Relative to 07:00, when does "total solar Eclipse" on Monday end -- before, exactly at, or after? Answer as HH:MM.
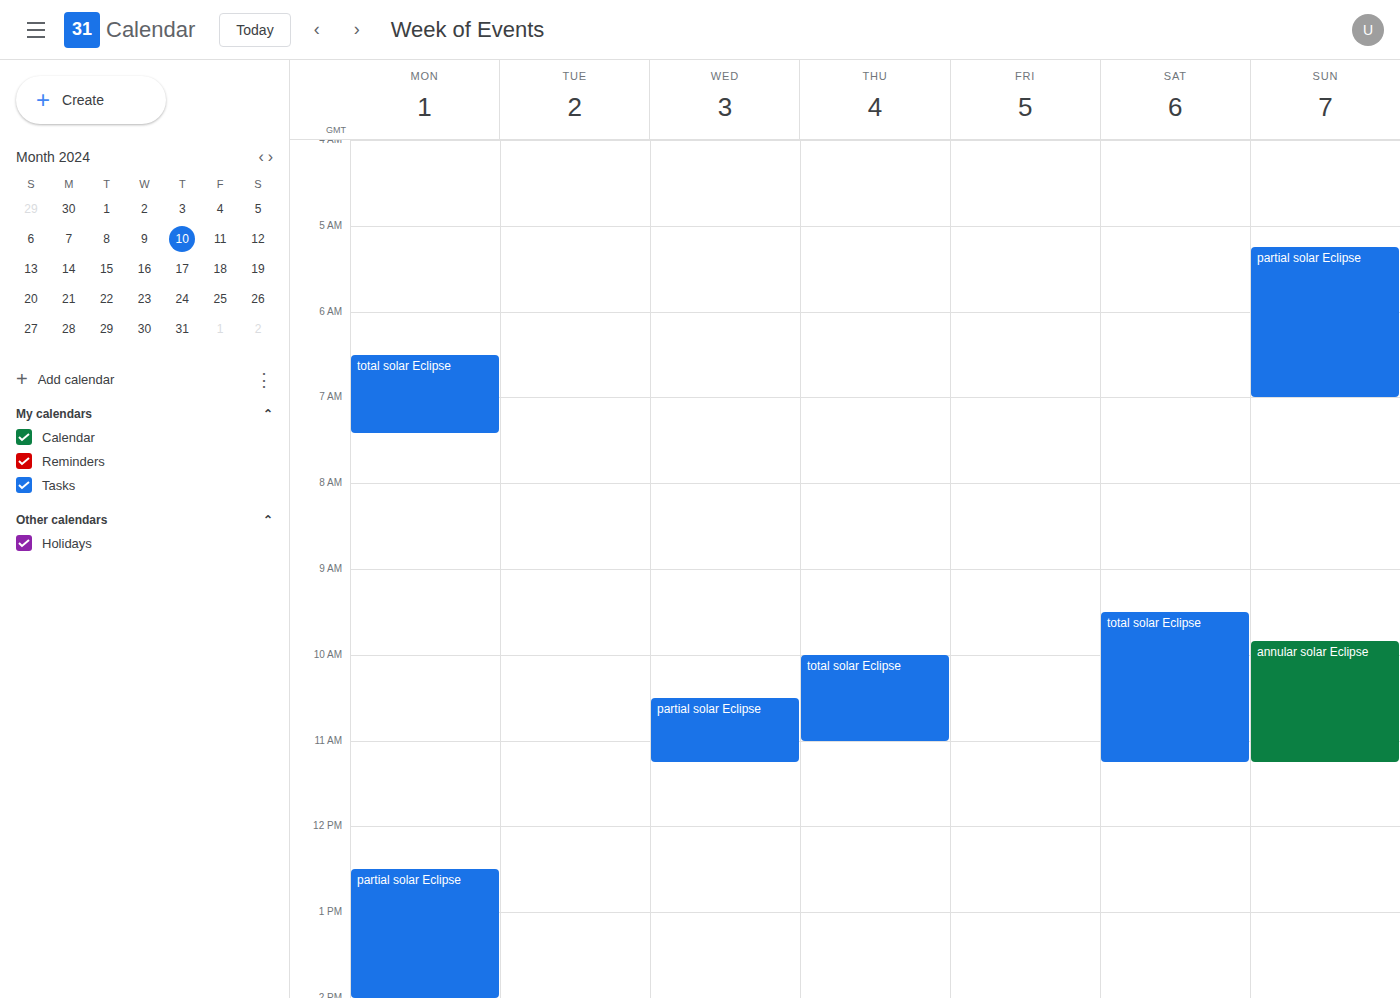
07:25 -- after 07:00, 25 minutes below the 07:00 line.